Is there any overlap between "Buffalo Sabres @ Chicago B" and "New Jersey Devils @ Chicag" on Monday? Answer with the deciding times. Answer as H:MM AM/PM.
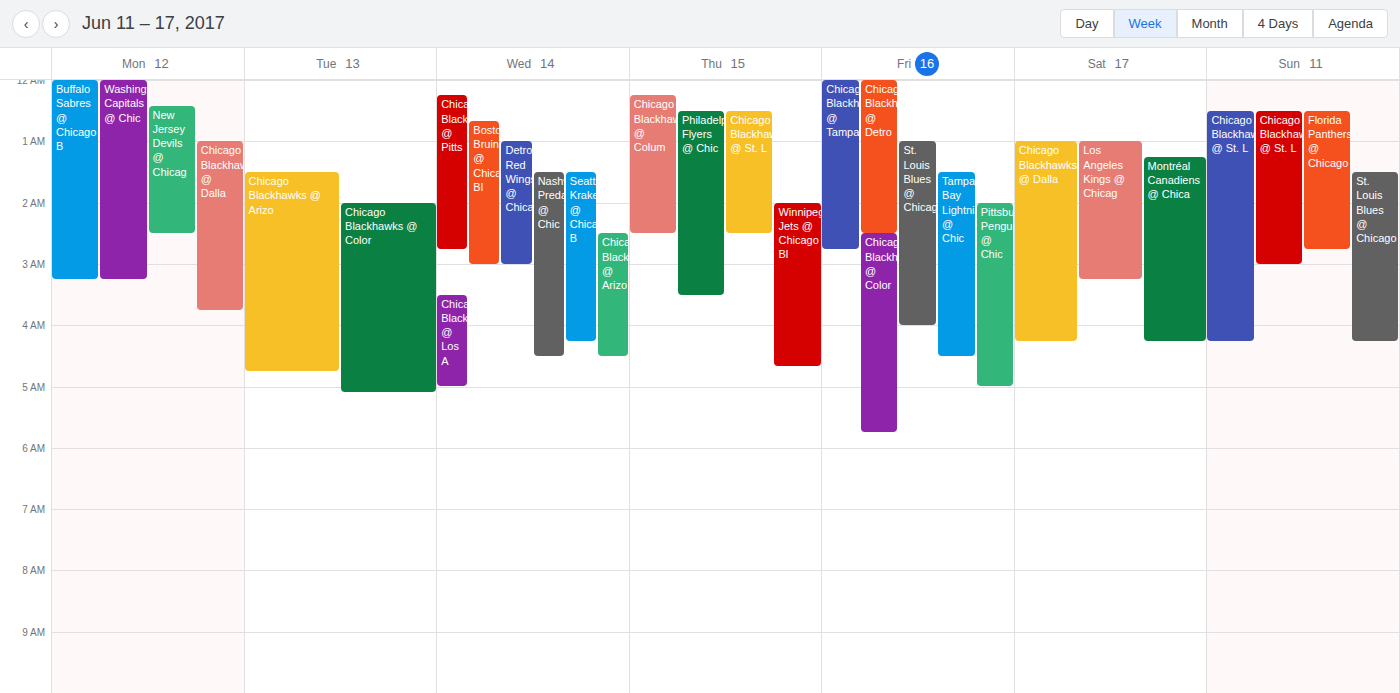
"New Jersey Devils @ Chicag" runs 12:25 AM to 2:30 AM, inside "Buffalo Sabres @ Chicago B" -- they overlap.